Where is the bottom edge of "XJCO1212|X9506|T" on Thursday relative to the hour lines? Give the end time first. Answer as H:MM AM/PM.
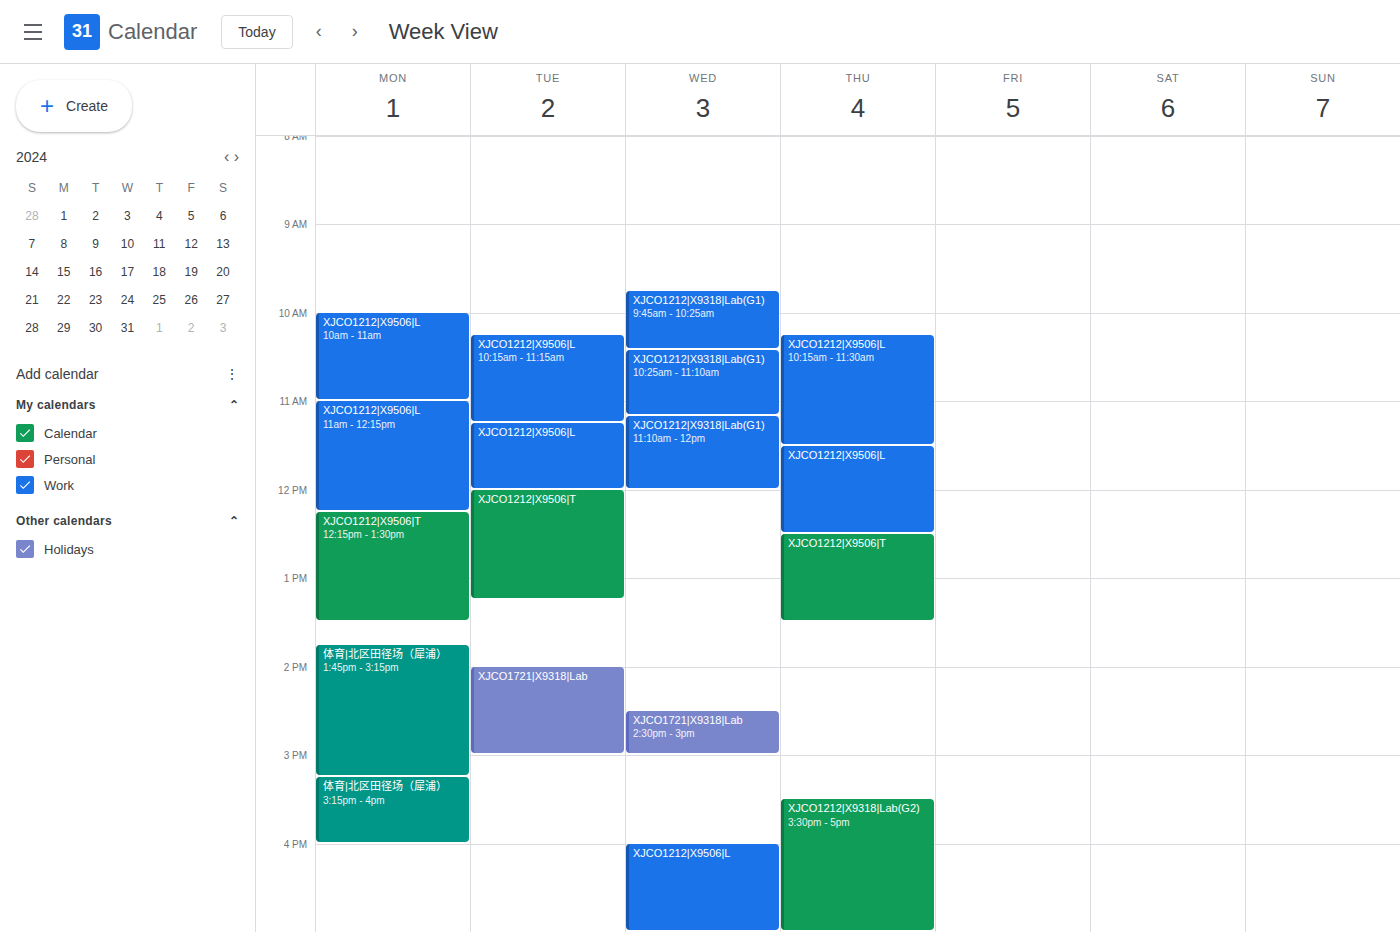
1:30 PM -- halfway between the 1 PM and 2 PM lines.